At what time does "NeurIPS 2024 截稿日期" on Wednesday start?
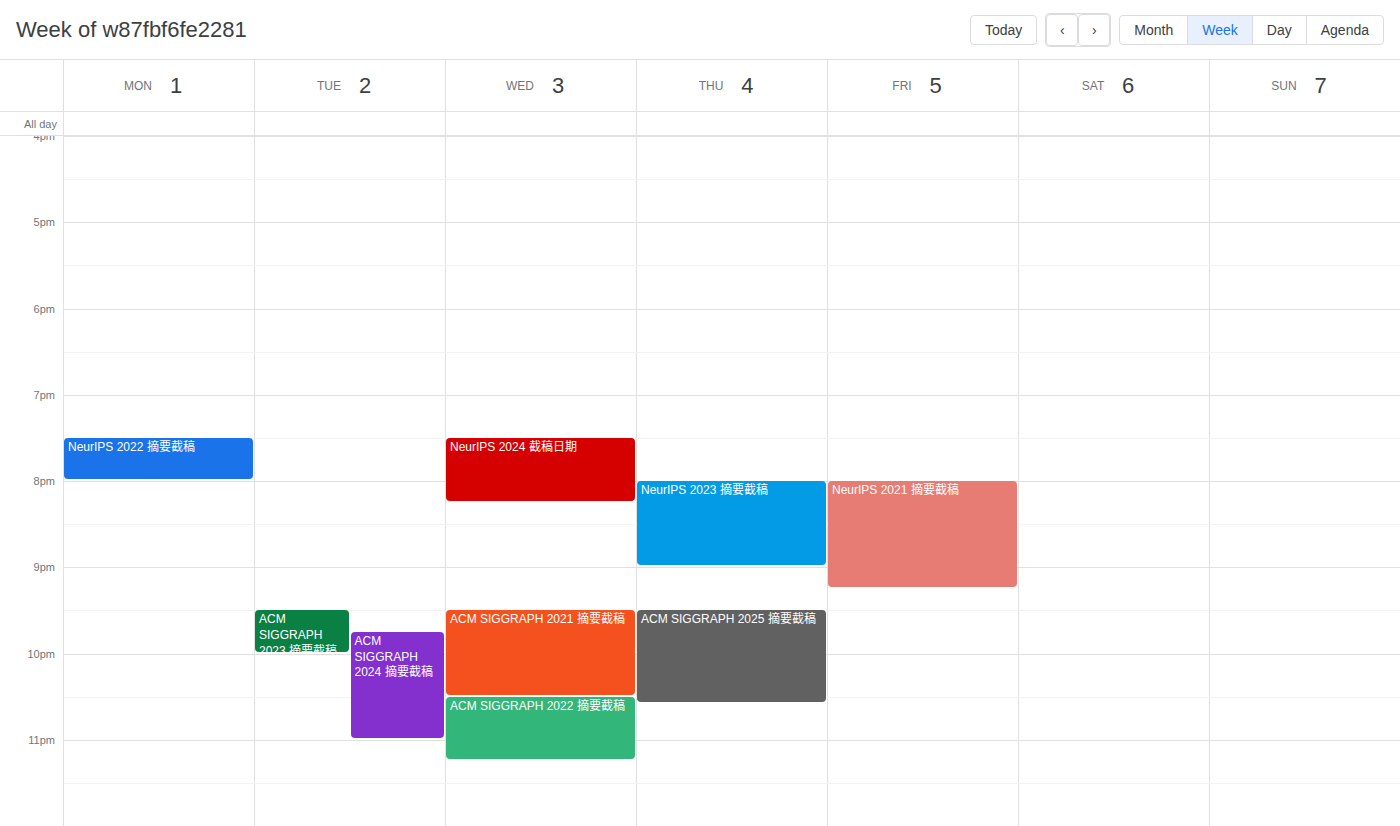
7:30 PM